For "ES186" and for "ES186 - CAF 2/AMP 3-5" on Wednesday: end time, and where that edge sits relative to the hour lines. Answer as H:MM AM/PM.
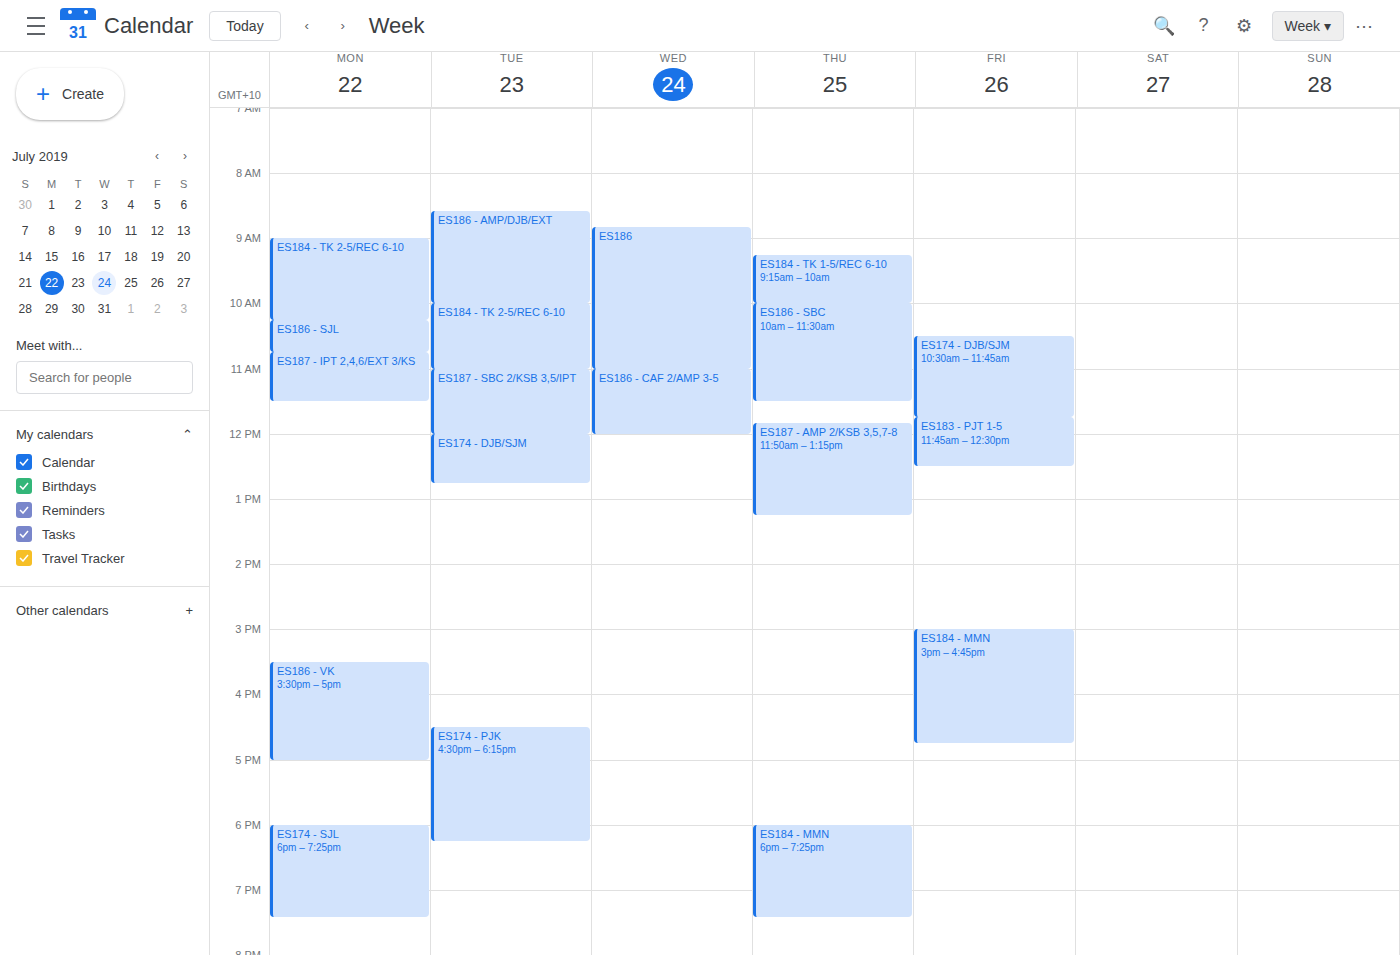
"ES186": 11:00 AM, exactly on the 11 AM line. "ES186 - CAF 2/AMP 3-5": 12:00 PM, exactly on the 12 PM line.